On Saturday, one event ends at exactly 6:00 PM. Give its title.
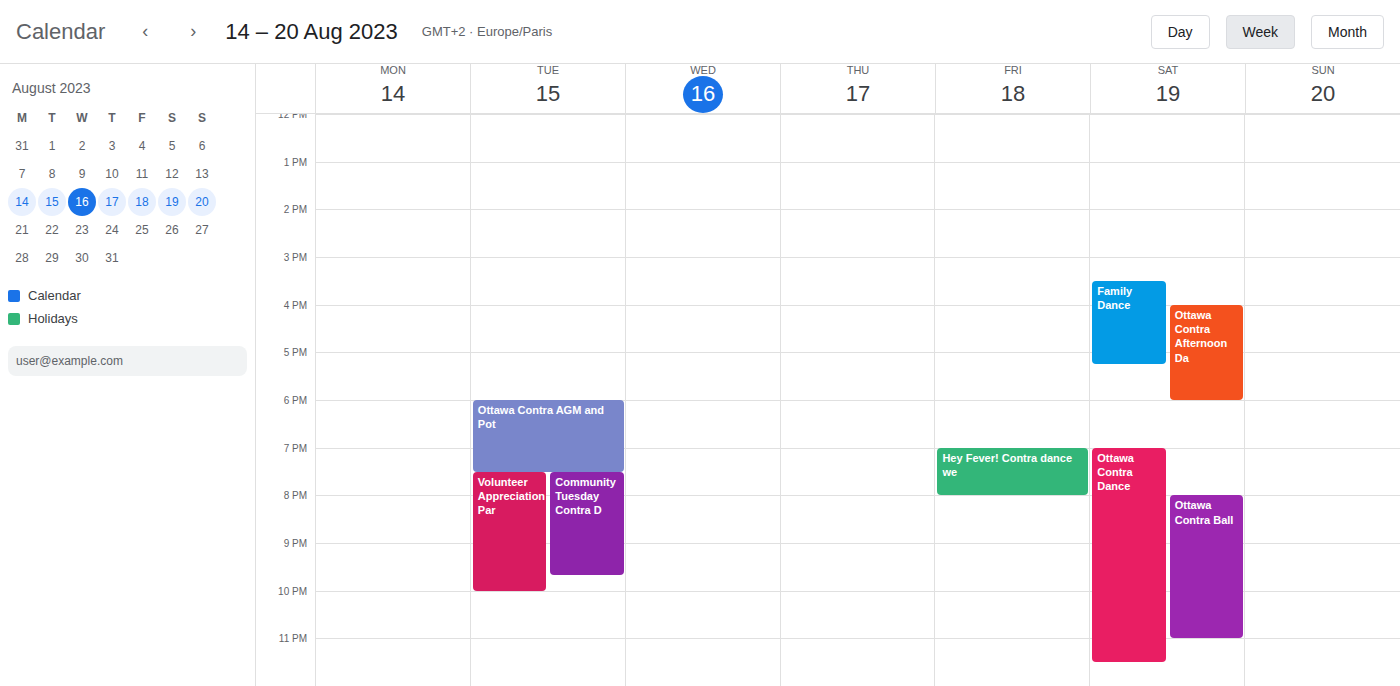
"Ottawa Contra Afternoon Da"